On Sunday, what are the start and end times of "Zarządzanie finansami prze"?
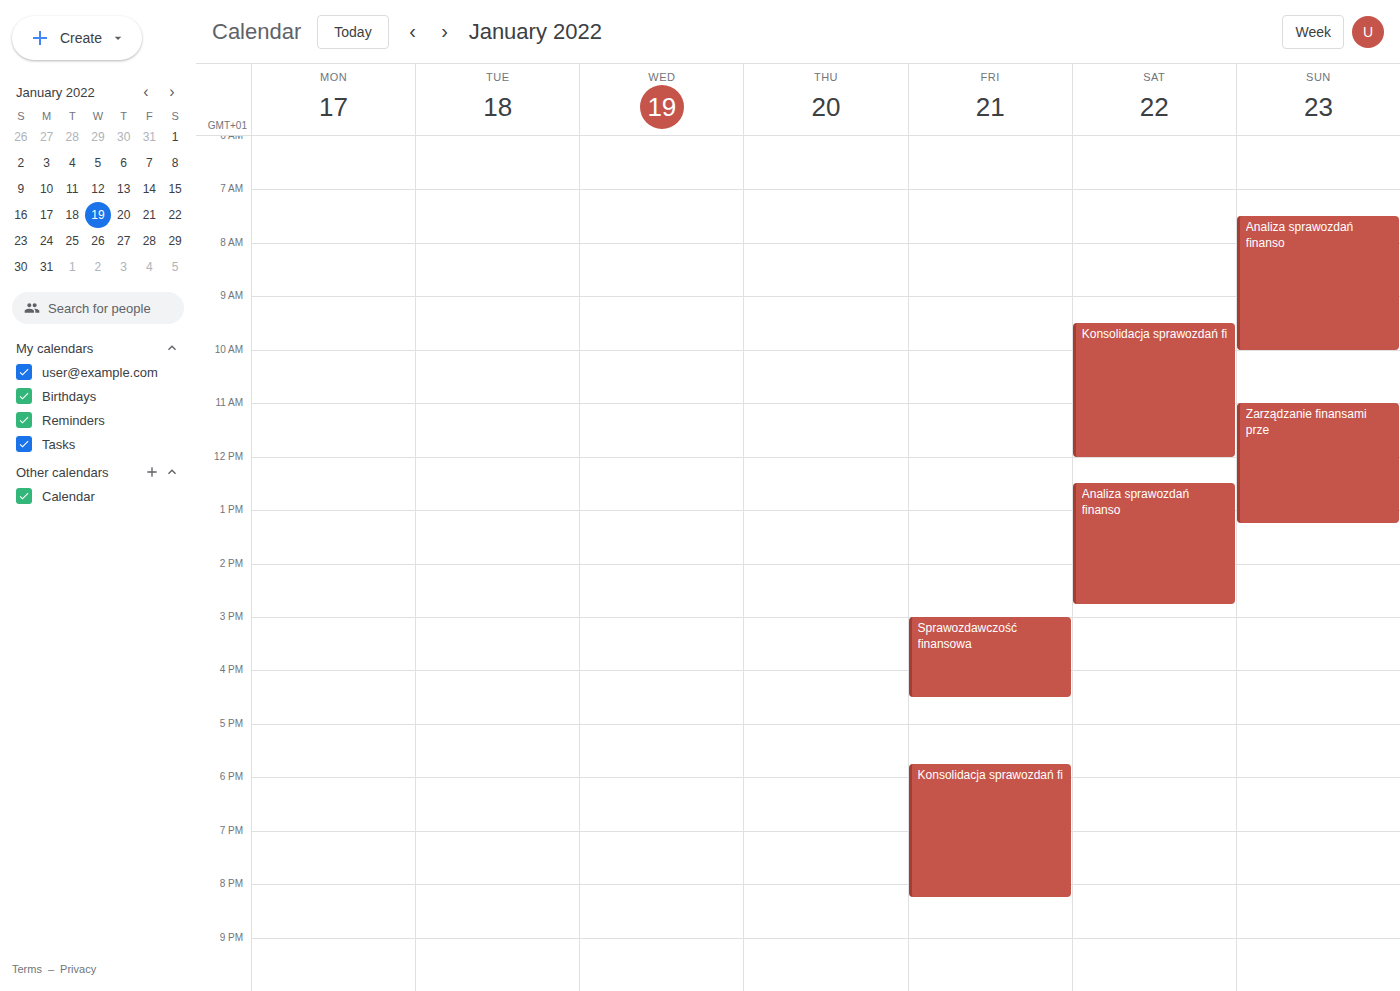
11:00 AM to 1:15 PM